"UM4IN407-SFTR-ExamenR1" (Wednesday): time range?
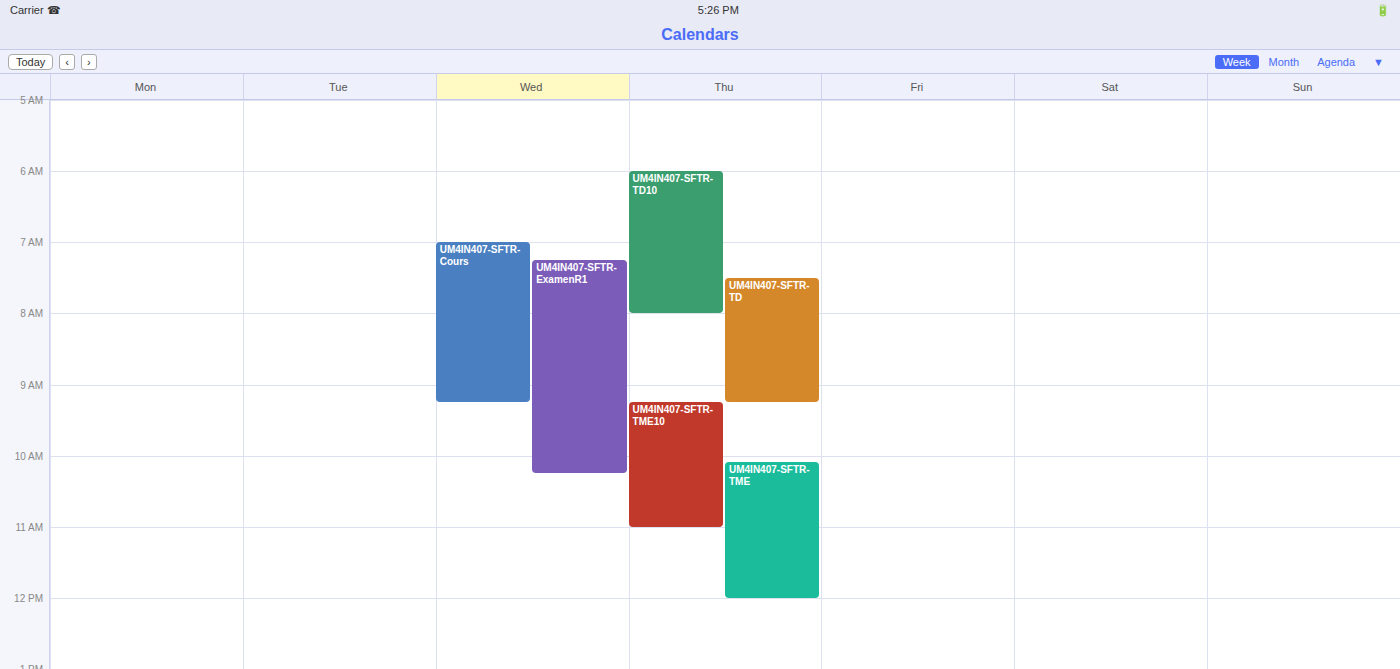
07:15 to 10:15